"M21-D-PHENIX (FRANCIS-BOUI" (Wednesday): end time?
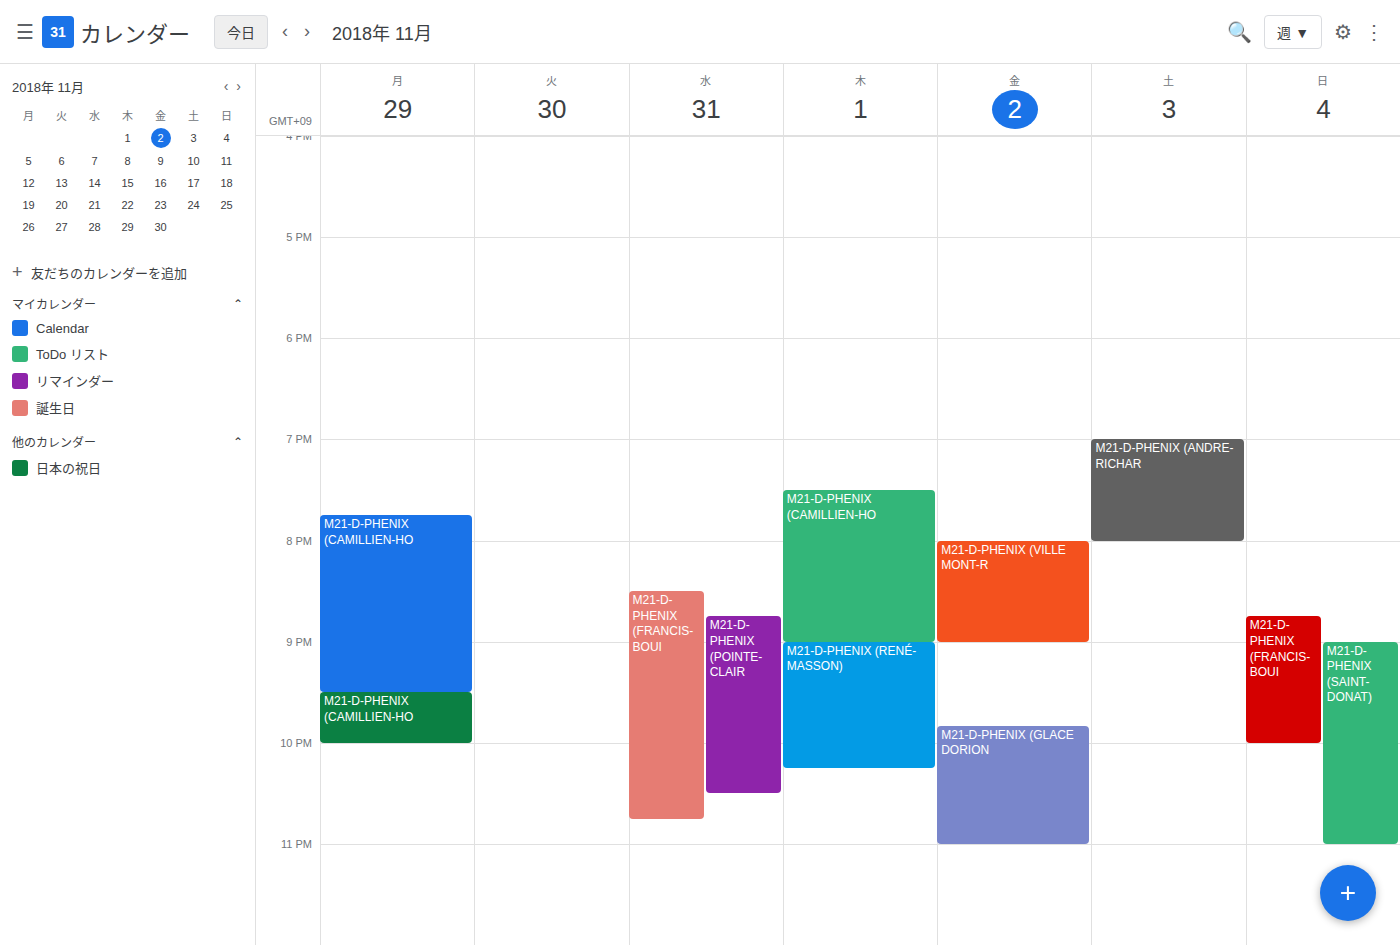
22:45